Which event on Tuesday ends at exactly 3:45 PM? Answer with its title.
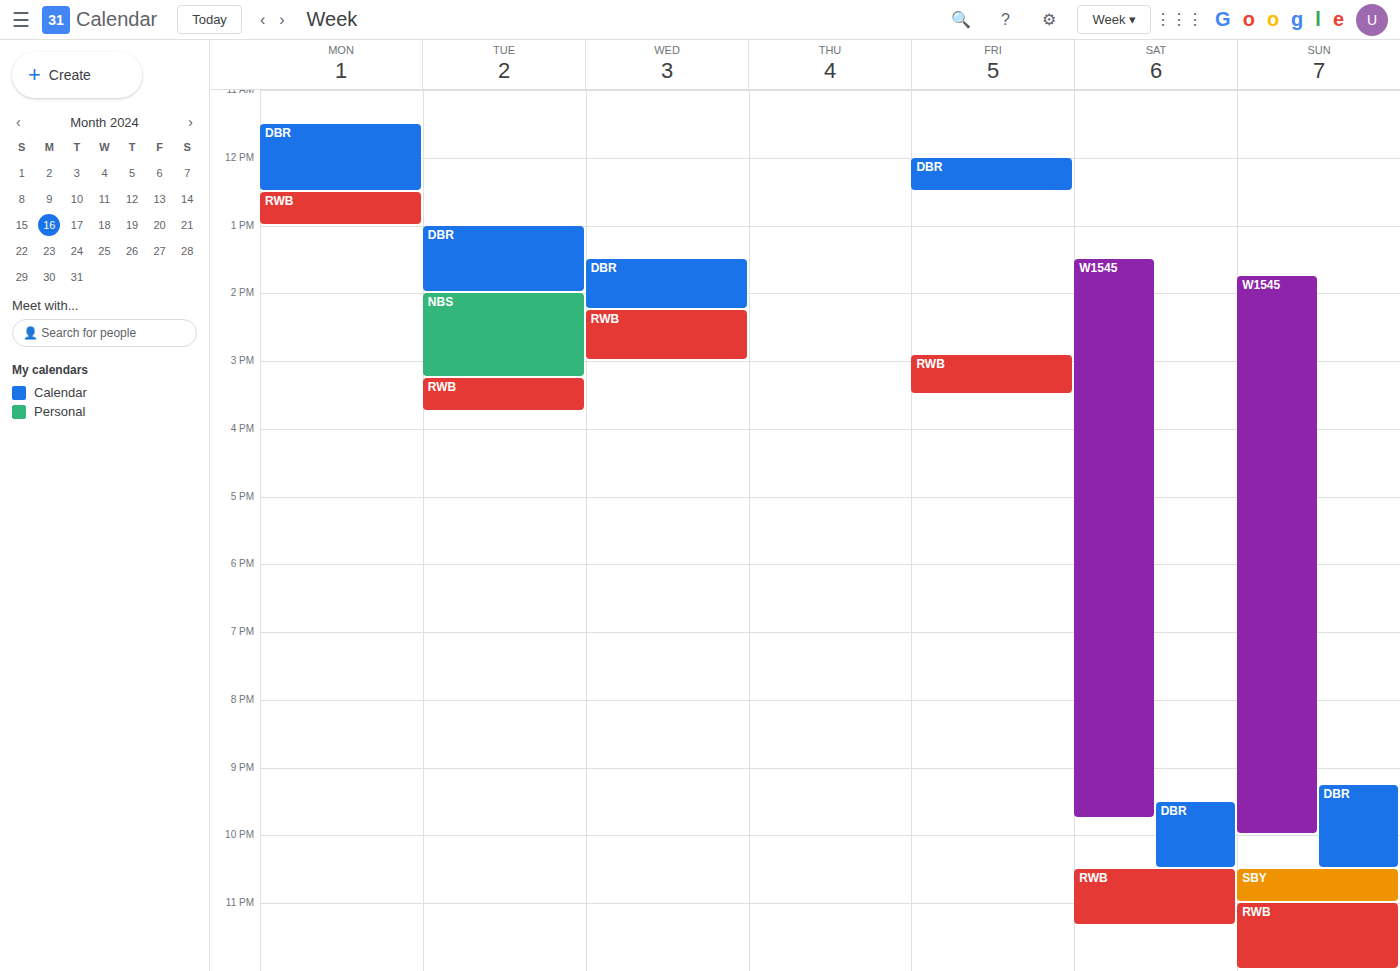
"RWB"